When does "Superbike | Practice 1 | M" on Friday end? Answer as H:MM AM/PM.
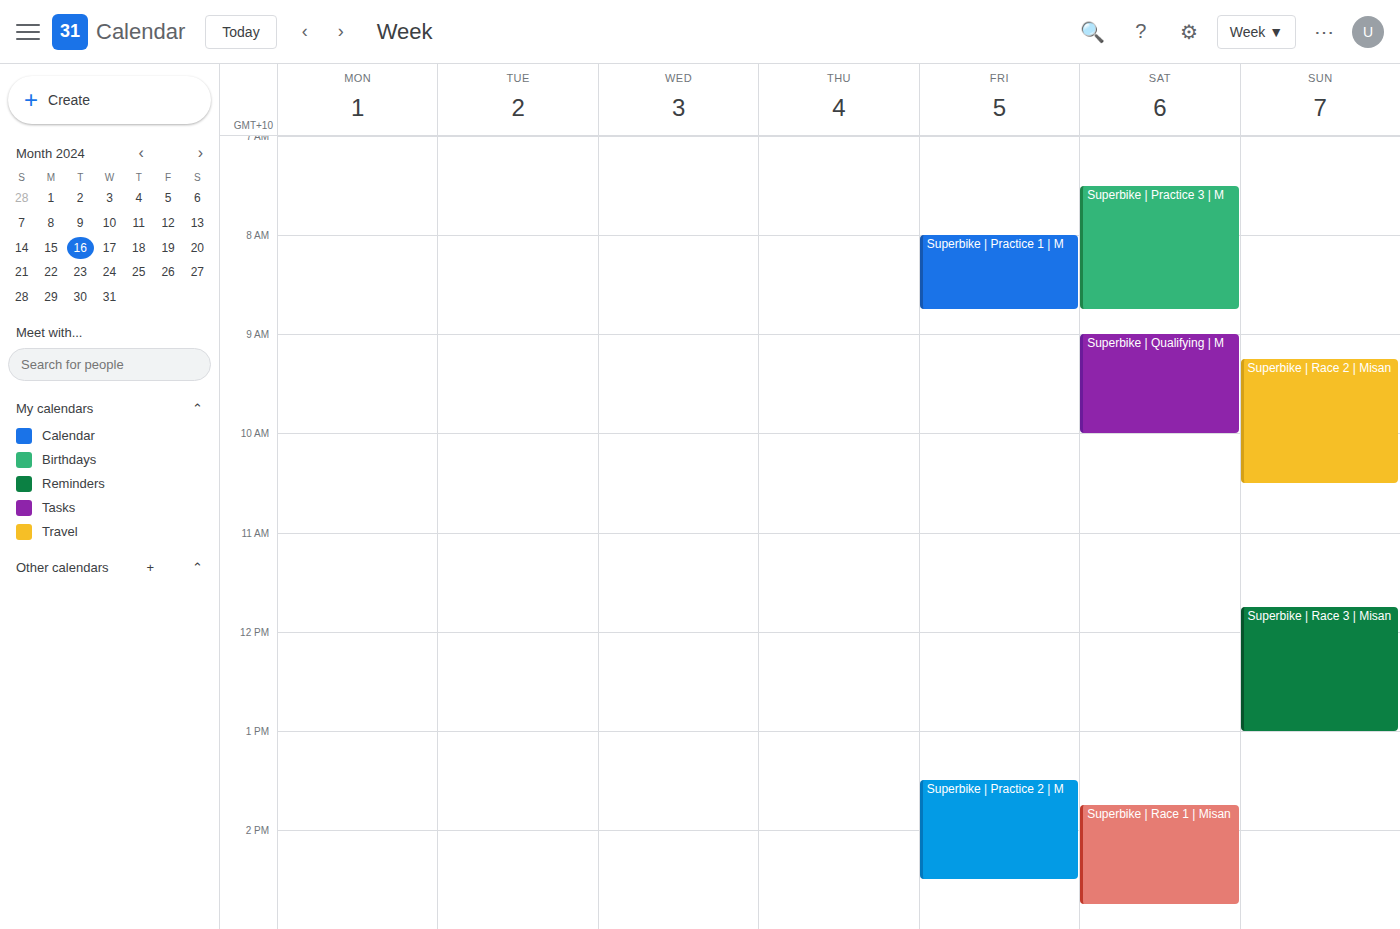
8:45 AM